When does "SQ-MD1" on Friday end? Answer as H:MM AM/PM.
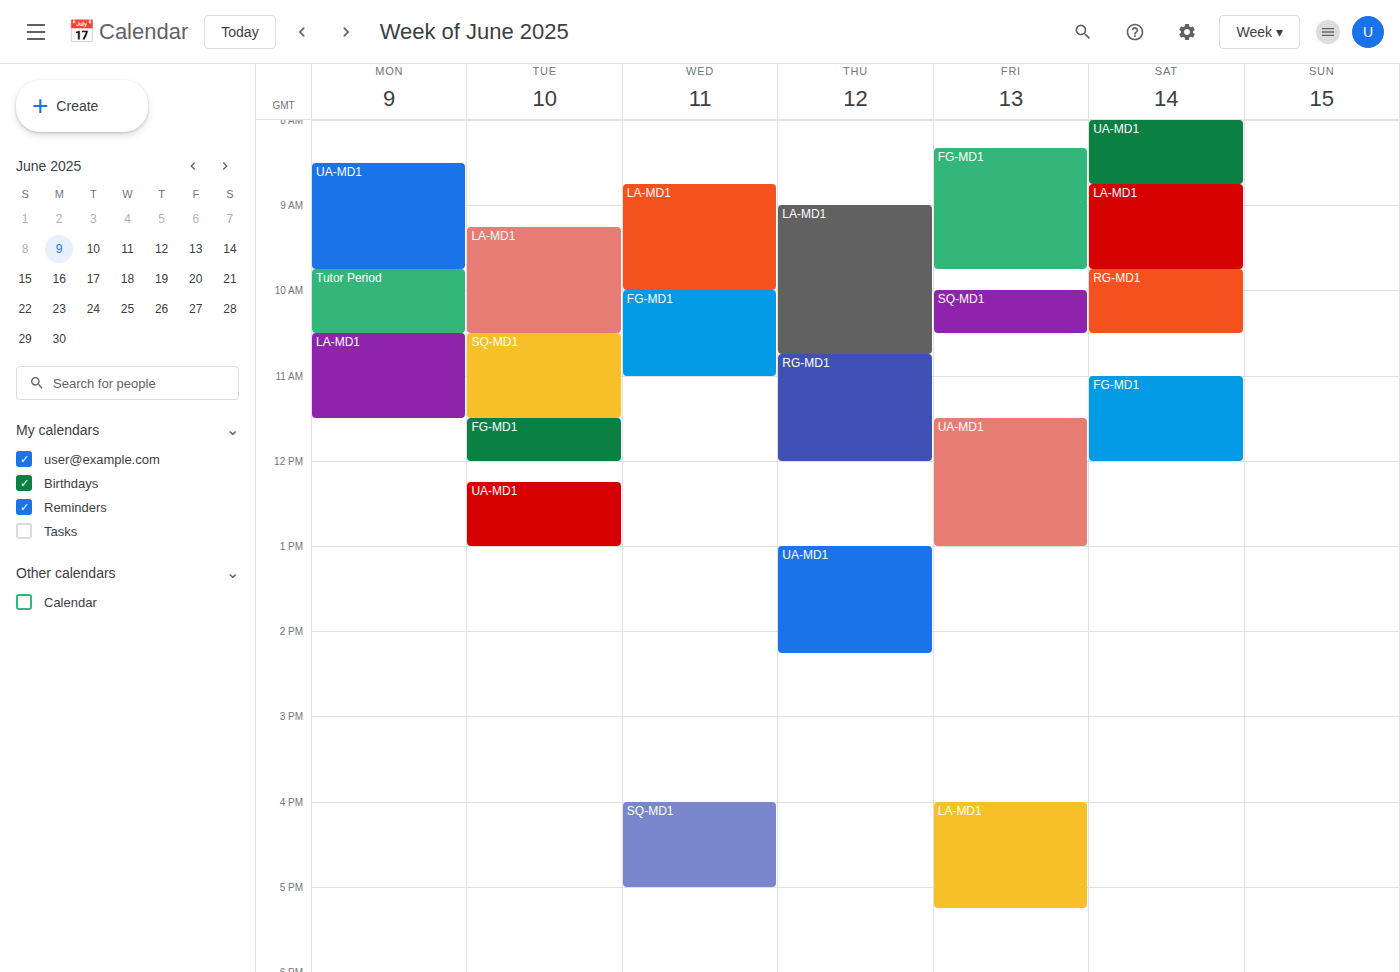
10:30 AM